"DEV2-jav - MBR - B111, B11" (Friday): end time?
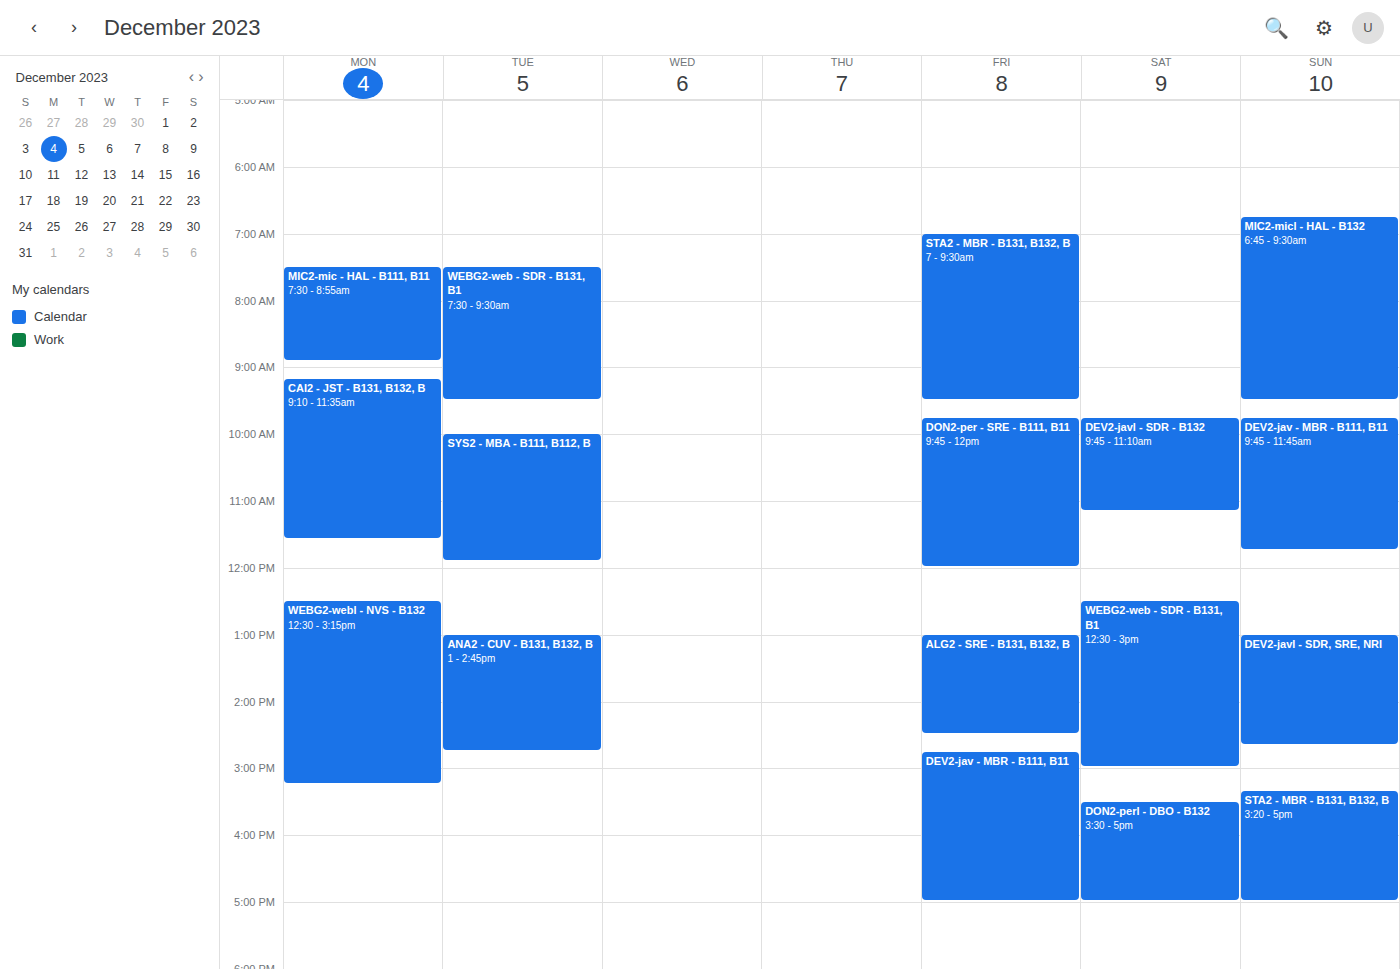
5:00 PM